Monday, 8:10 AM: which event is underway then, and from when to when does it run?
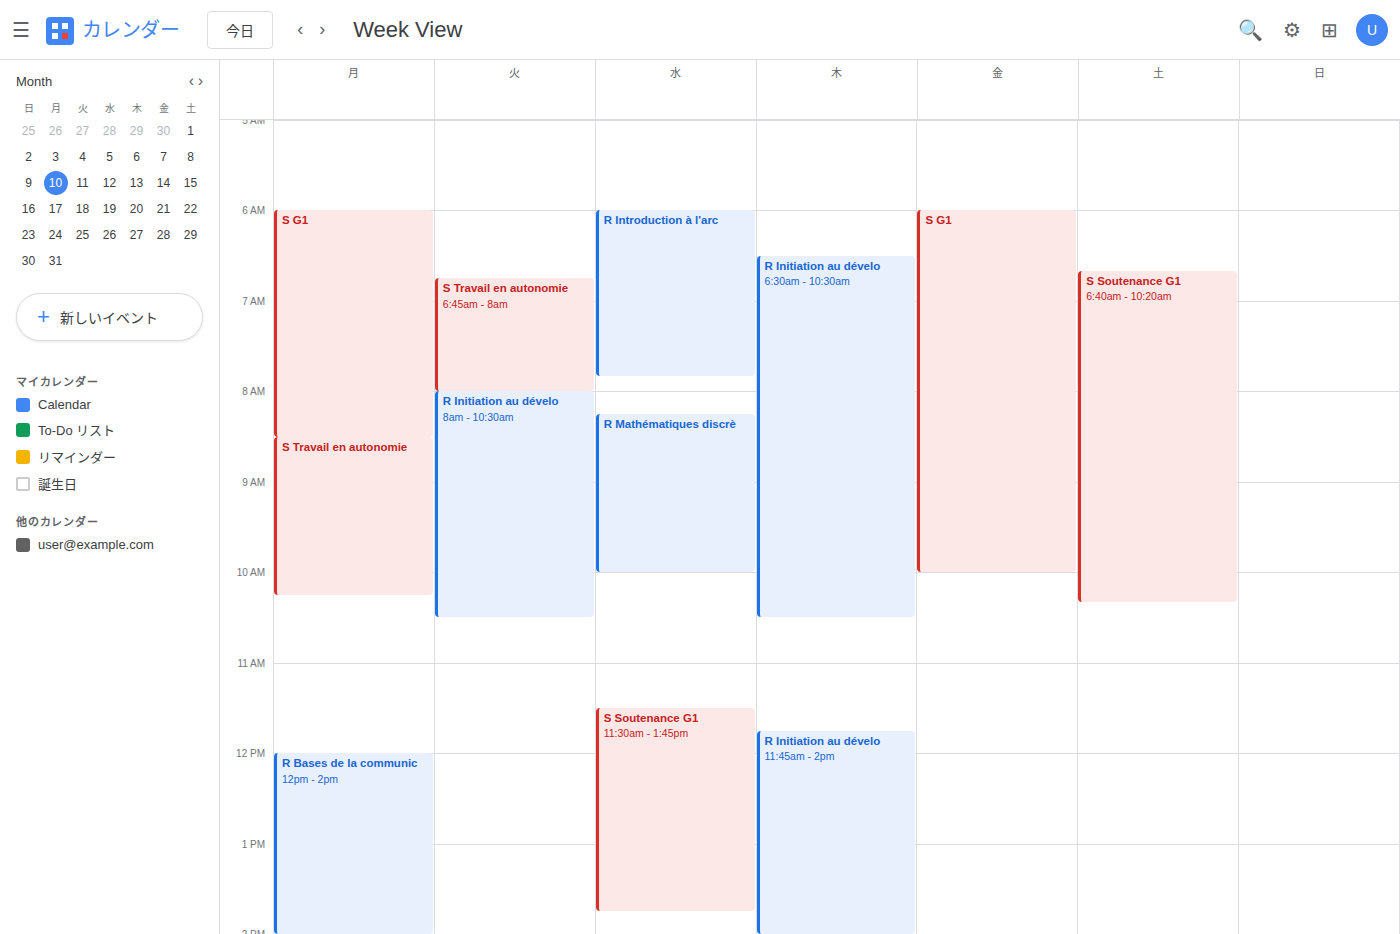
"S G1", 6:00 AM to 8:30 AM